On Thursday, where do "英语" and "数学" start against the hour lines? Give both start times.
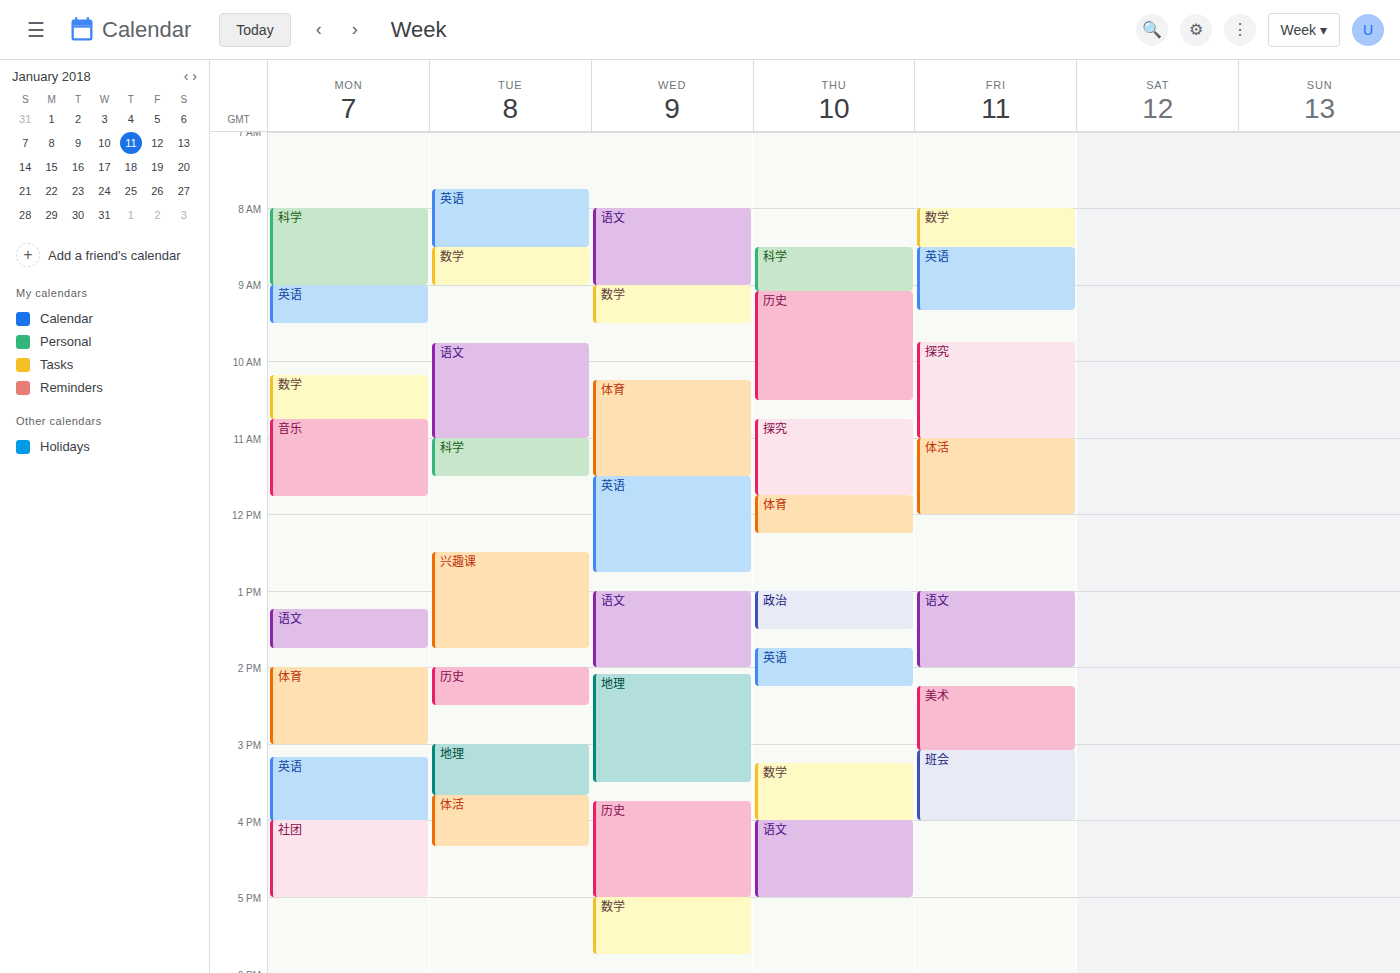
"英语": 13:45, neither: three quarters of the way from the 13:00 line to the 14:00 line. "数学": 15:15, neither: a quarter of the way from the 15:00 line to the 16:00 line.